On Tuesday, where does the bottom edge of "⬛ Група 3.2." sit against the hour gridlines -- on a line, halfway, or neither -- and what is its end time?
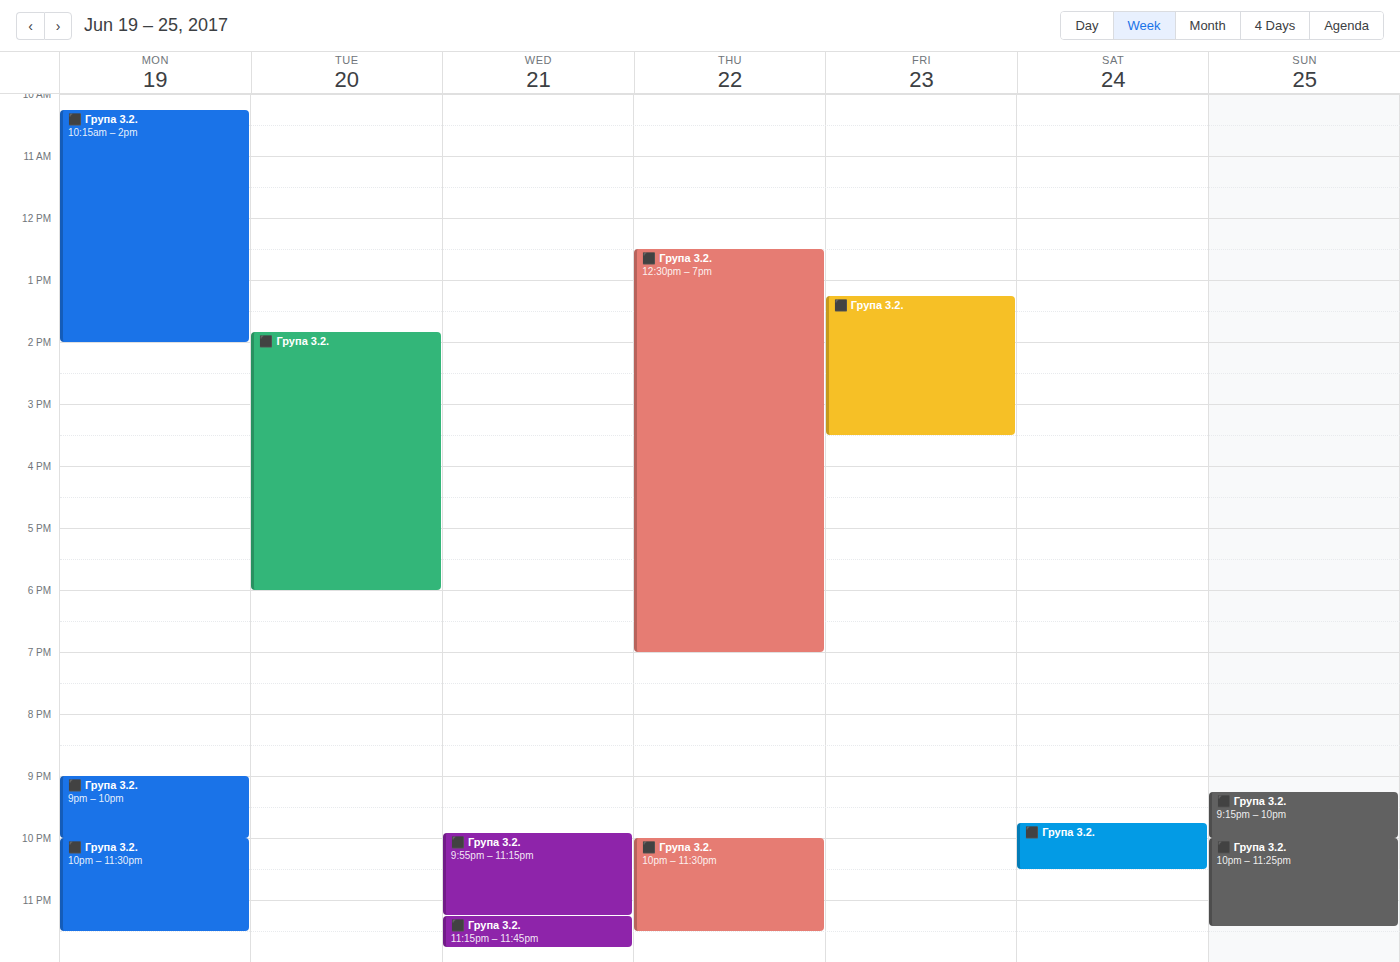
6:00 PM -- exactly on the 6 PM line.